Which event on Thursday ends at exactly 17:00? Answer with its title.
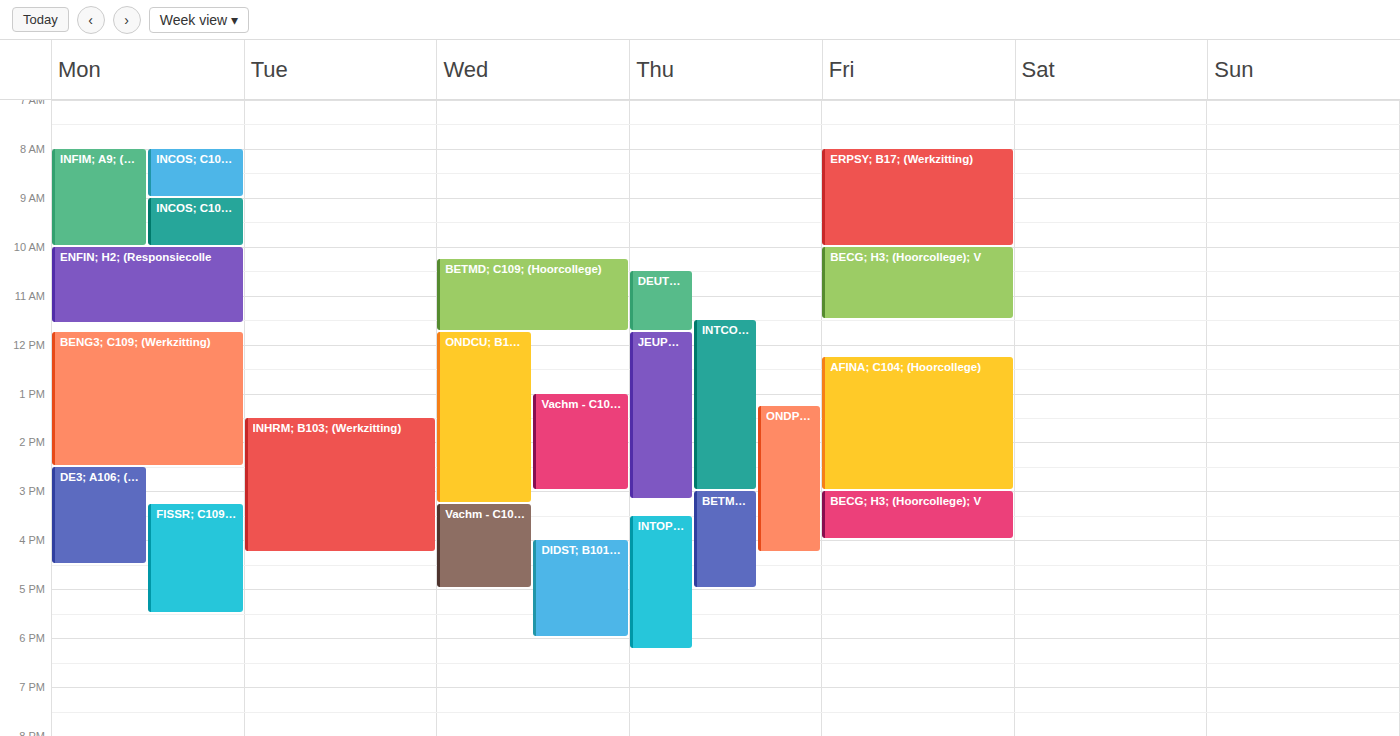
"BETMD; C110; (Hoorcollege)"